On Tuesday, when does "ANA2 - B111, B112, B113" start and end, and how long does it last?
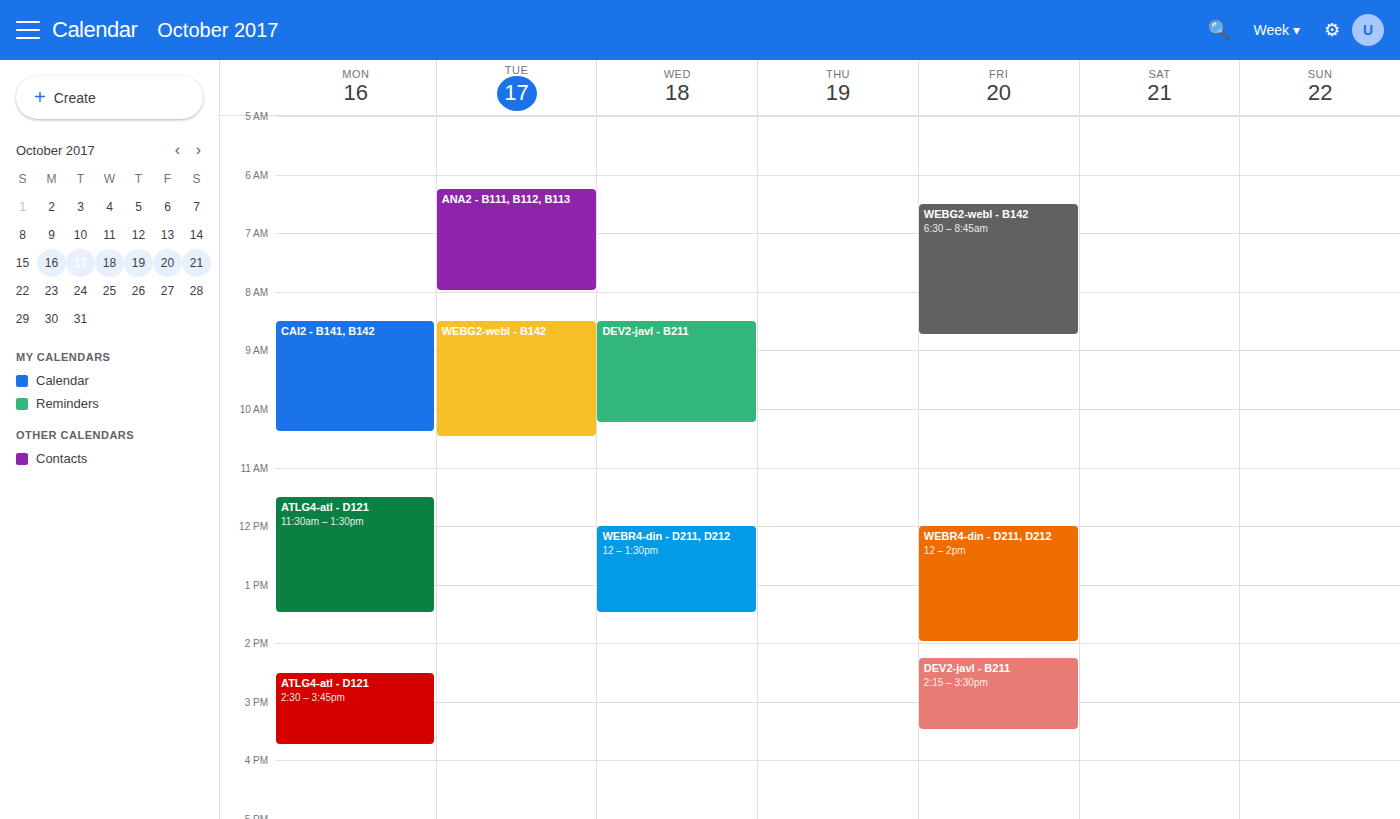
06:15 to 08:00, 1 hour 45 minutes